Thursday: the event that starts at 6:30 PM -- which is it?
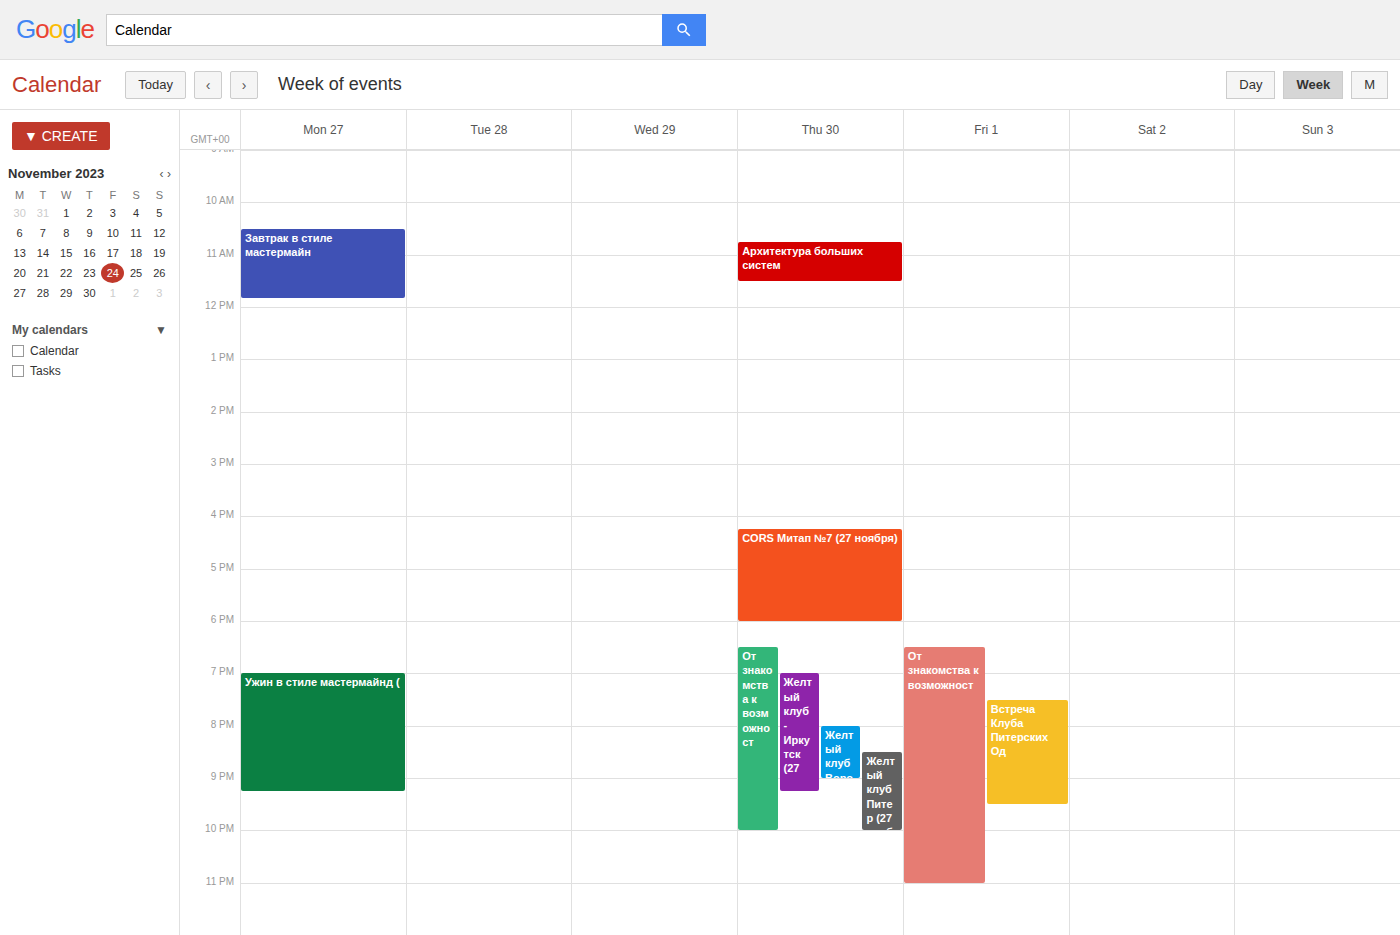
"От знакомства к возможност"